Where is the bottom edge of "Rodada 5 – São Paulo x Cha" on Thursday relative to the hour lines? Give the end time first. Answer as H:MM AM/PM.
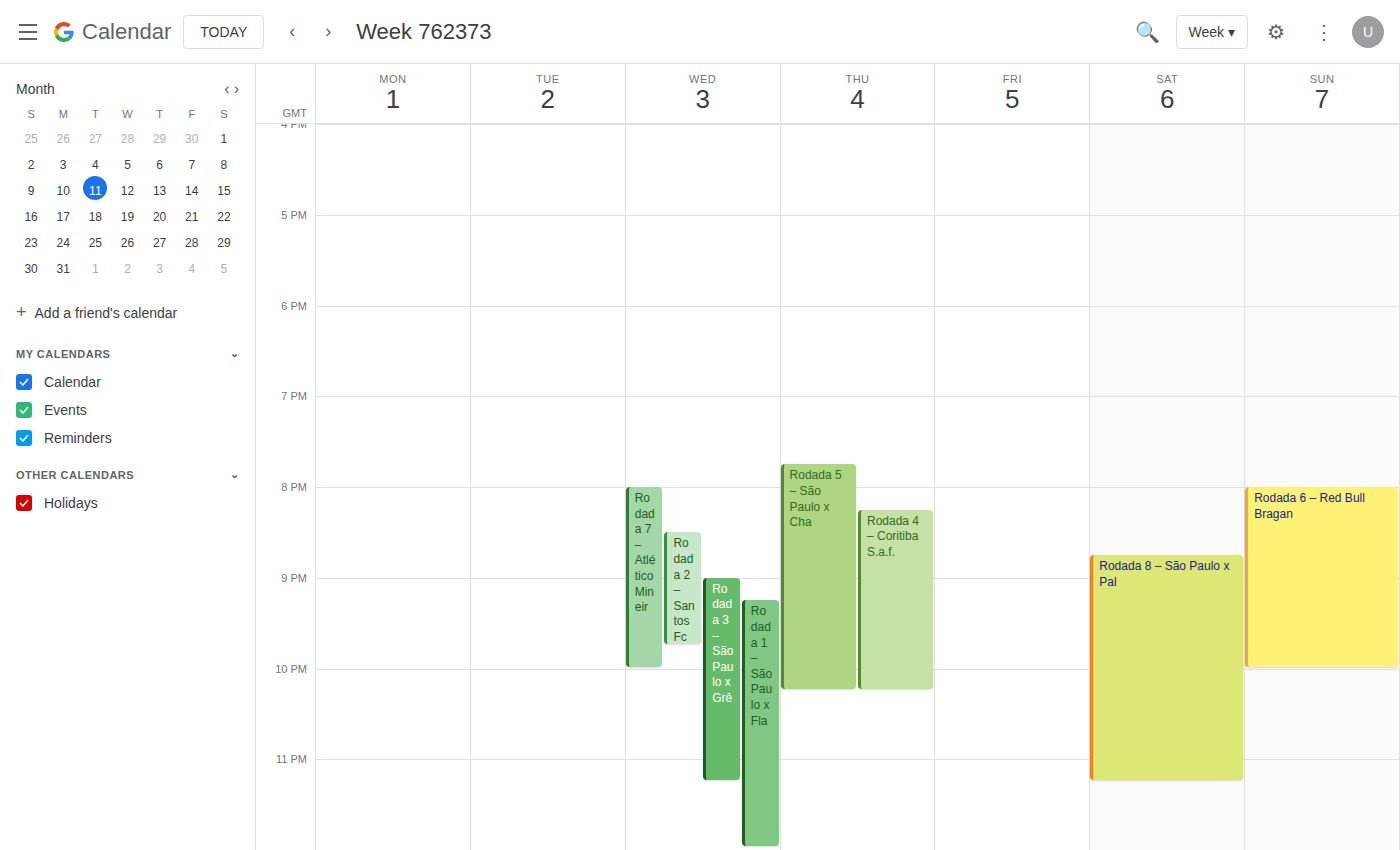
10:15 PM -- neither: a quarter of the way from the 10 PM line to the 11 PM line.